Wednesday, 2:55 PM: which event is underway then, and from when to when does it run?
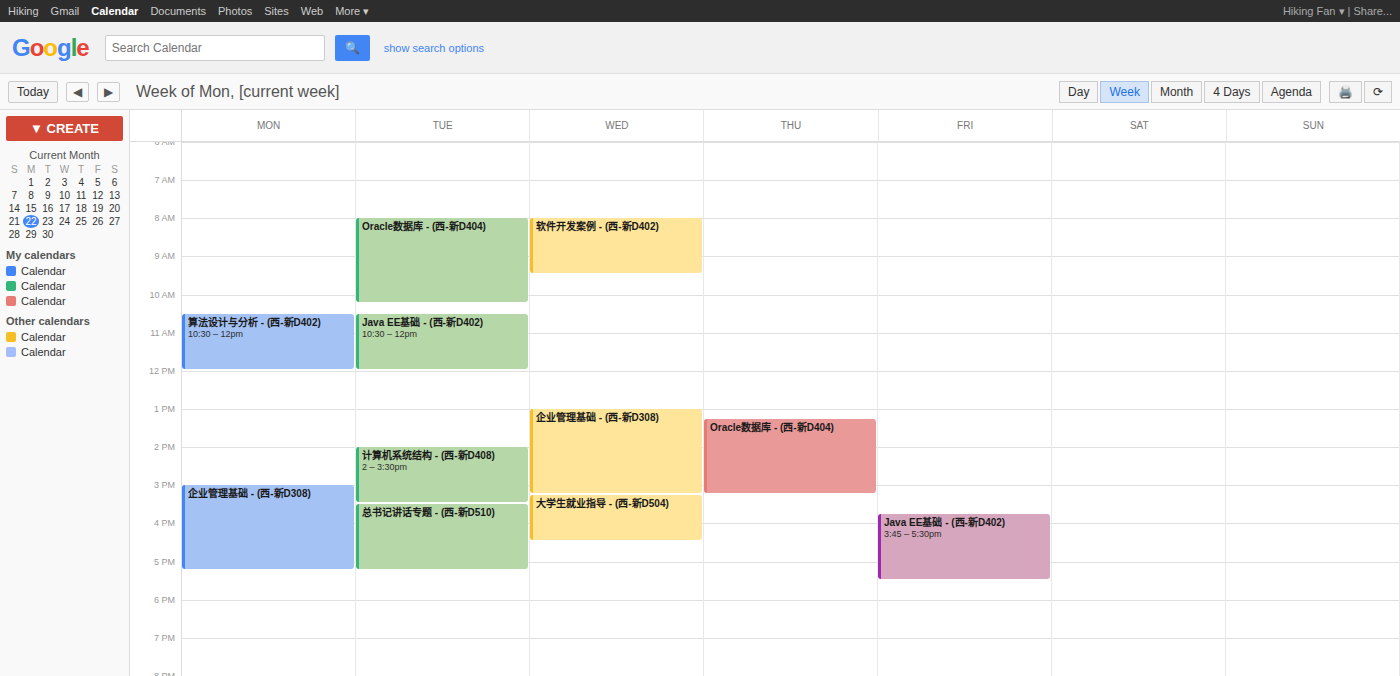
"企业管理基础 - (西-新D308)", 1:00 PM to 3:15 PM